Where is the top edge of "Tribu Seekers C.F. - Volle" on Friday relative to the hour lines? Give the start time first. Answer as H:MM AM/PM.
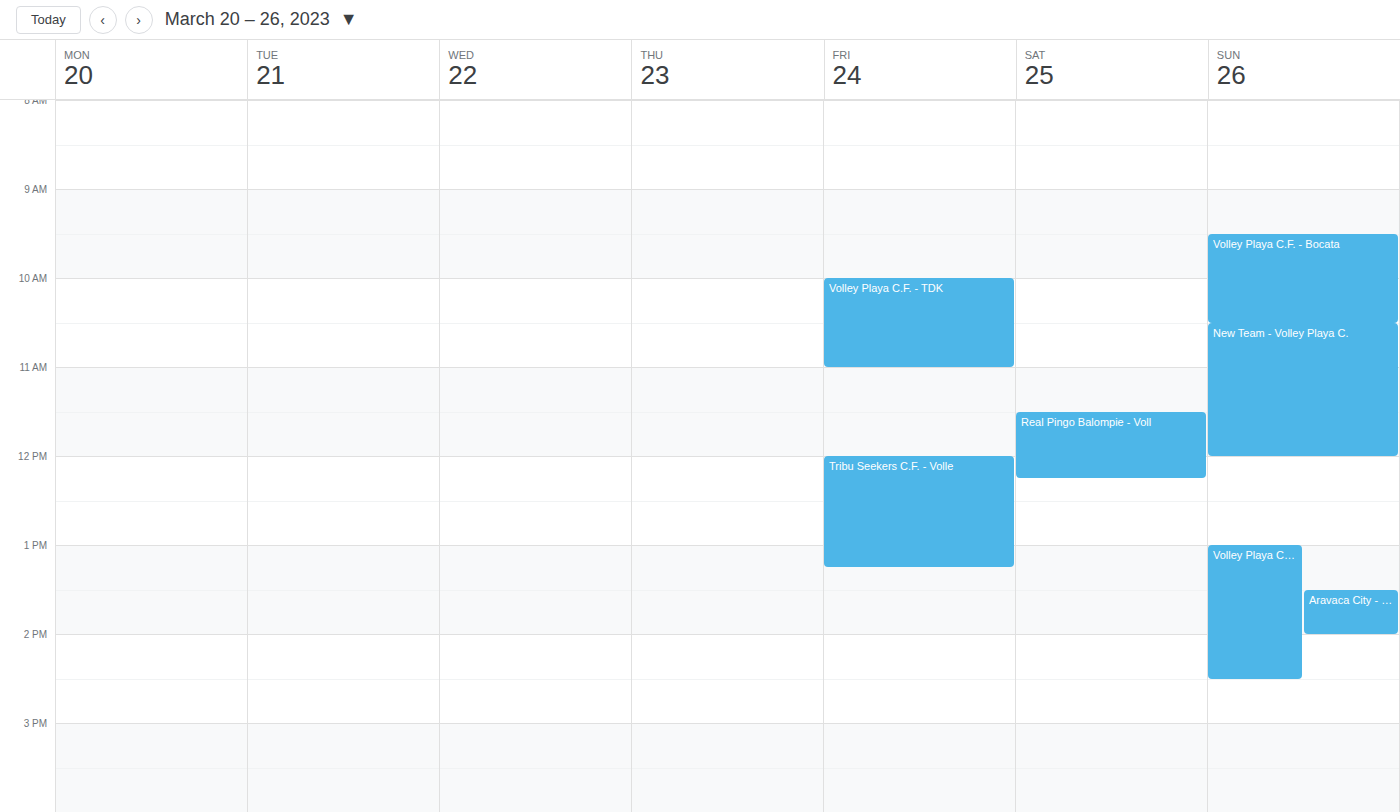
12:00 PM -- exactly on the 12 PM line.